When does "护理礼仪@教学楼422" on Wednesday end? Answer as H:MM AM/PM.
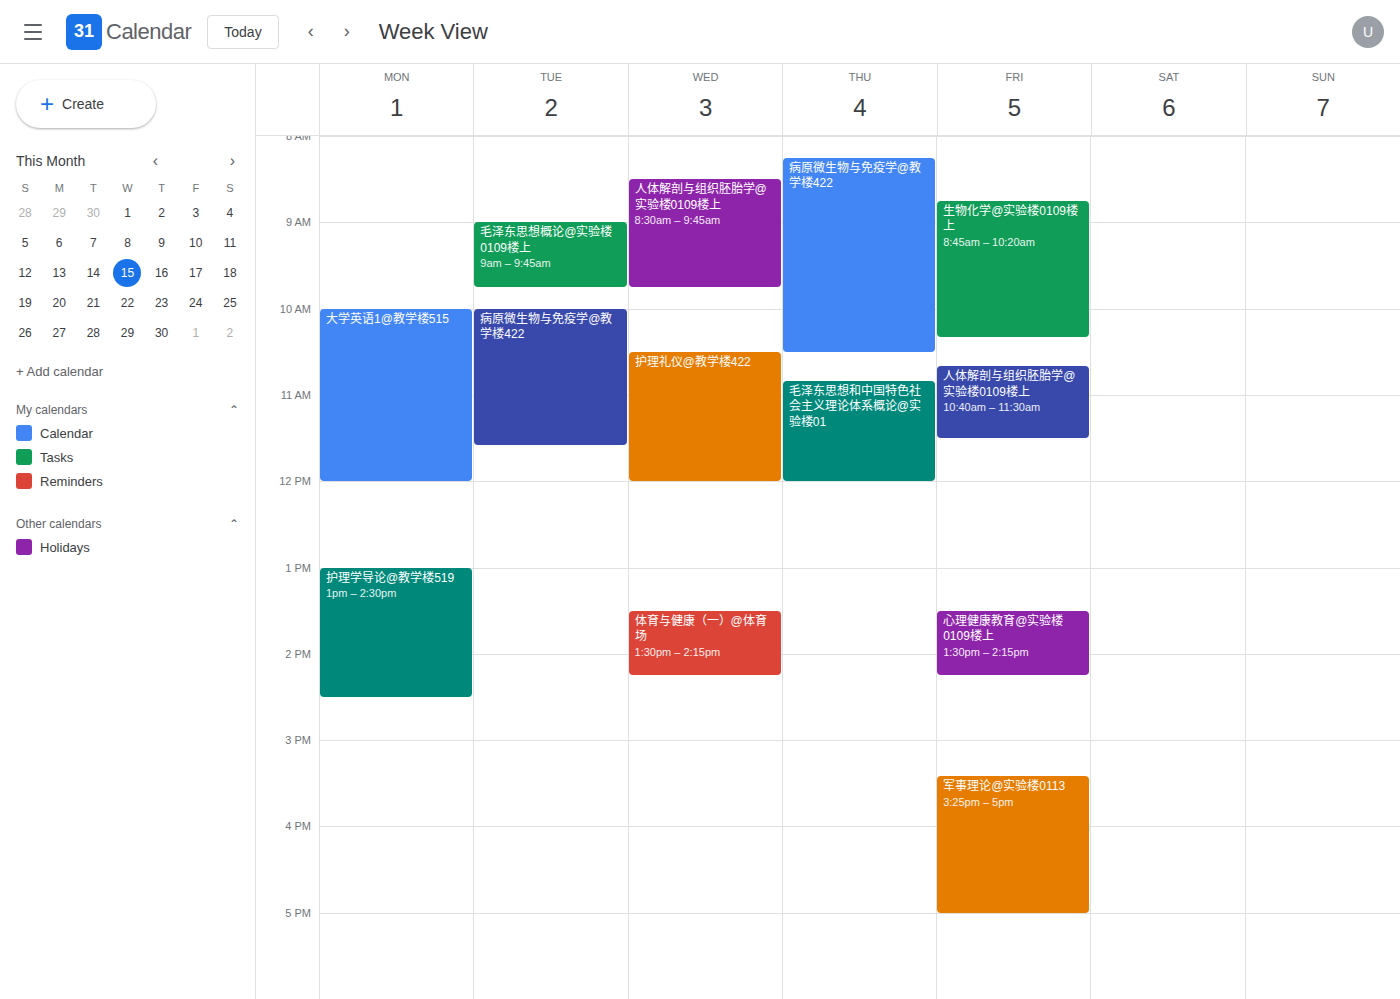
12:00 PM